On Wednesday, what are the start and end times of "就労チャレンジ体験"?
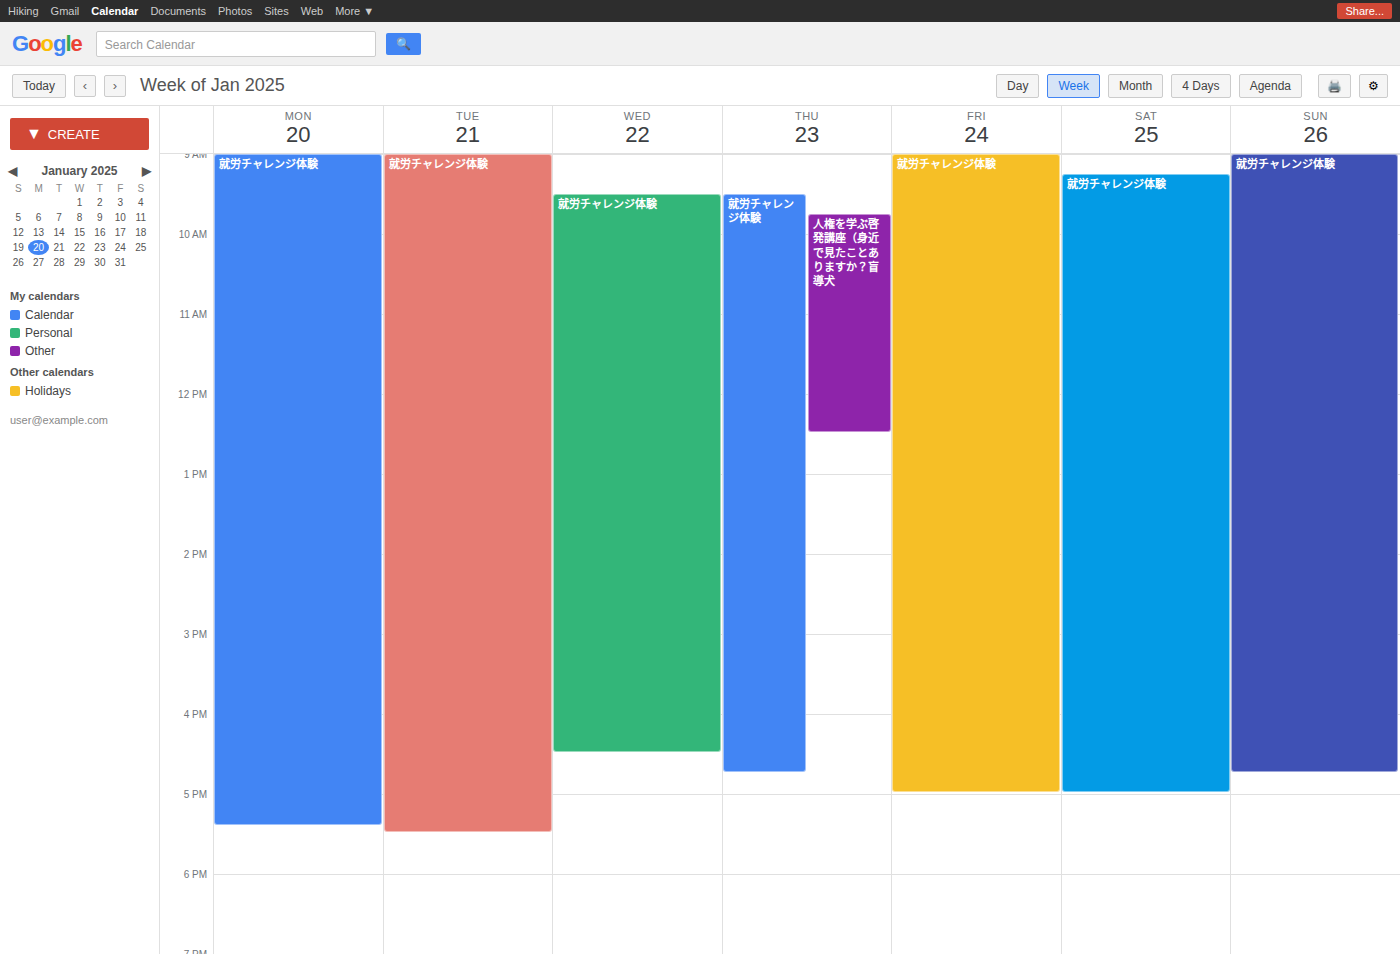
9:30 AM to 4:30 PM